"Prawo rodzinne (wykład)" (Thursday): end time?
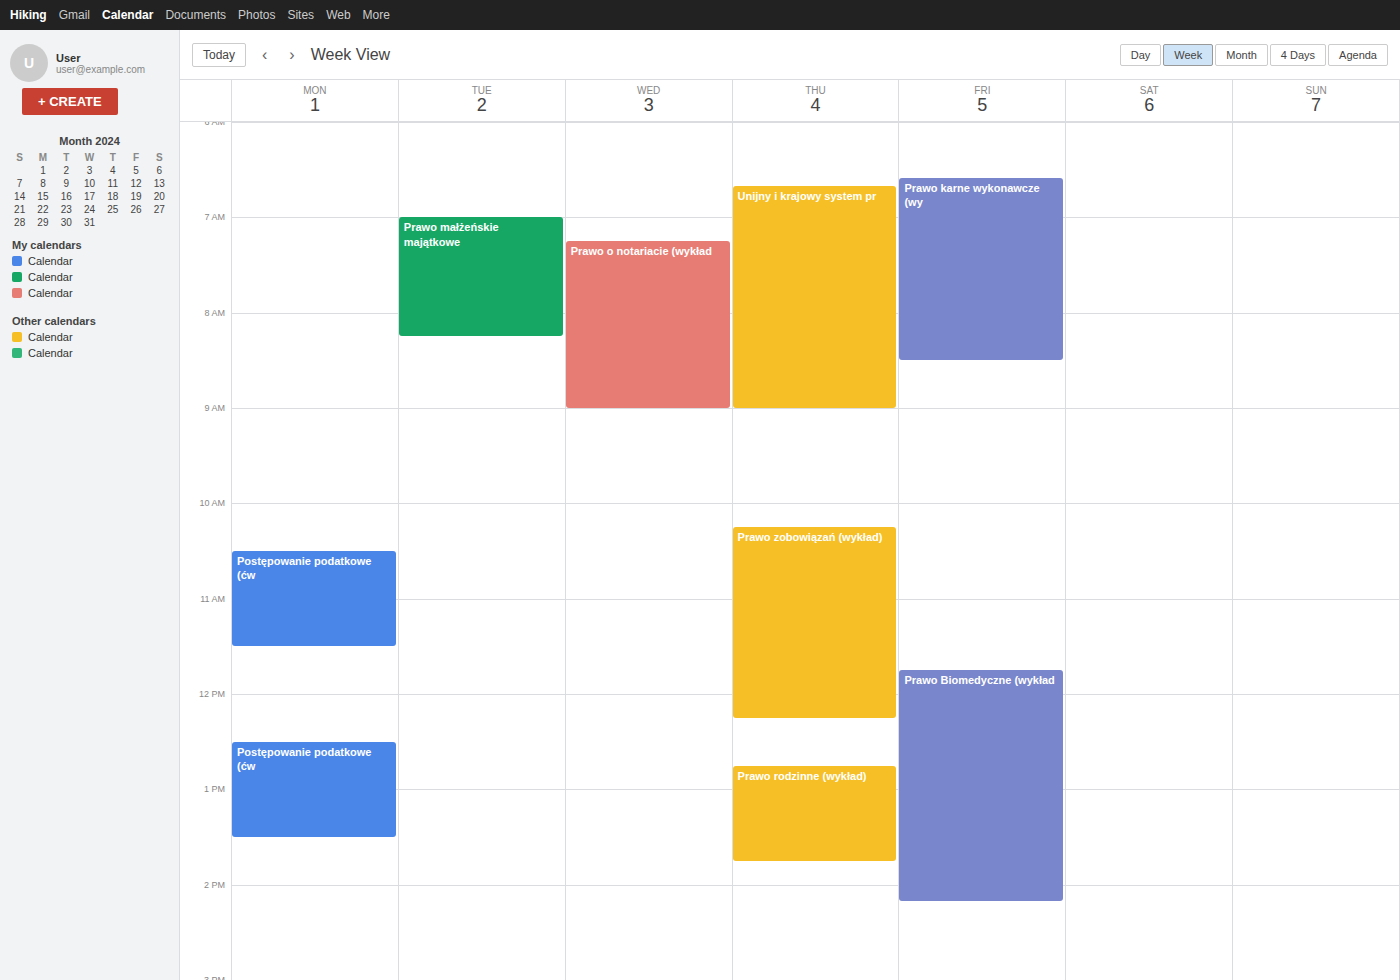
13:45